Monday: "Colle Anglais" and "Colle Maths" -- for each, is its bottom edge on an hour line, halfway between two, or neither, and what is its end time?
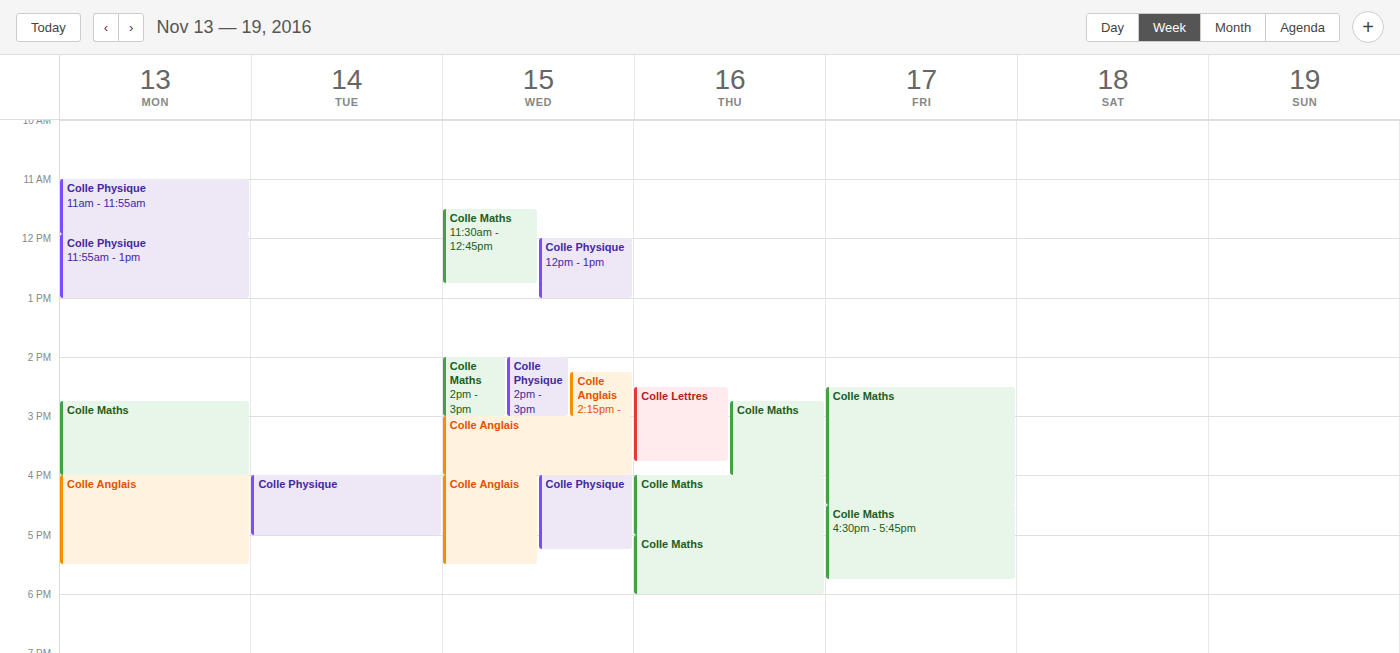
"Colle Anglais": 5:30 PM, halfway between the 5 PM and 6 PM lines. "Colle Maths": 4:00 PM, exactly on the 4 PM line.